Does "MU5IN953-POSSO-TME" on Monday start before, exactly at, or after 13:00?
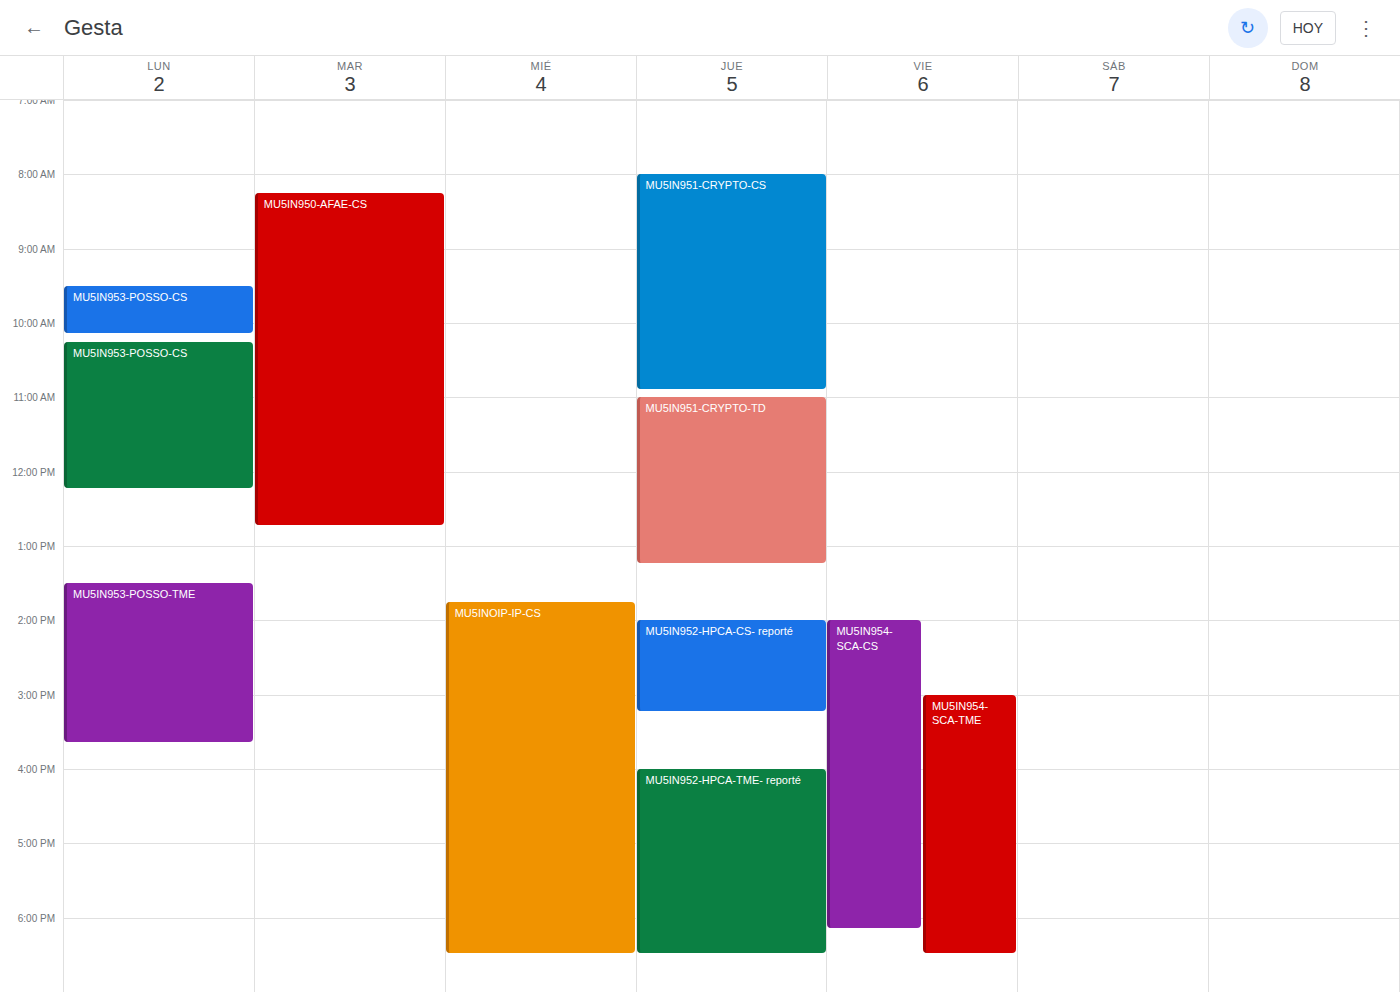
13:30 -- after 13:00, 30 minutes below the 13:00 line.